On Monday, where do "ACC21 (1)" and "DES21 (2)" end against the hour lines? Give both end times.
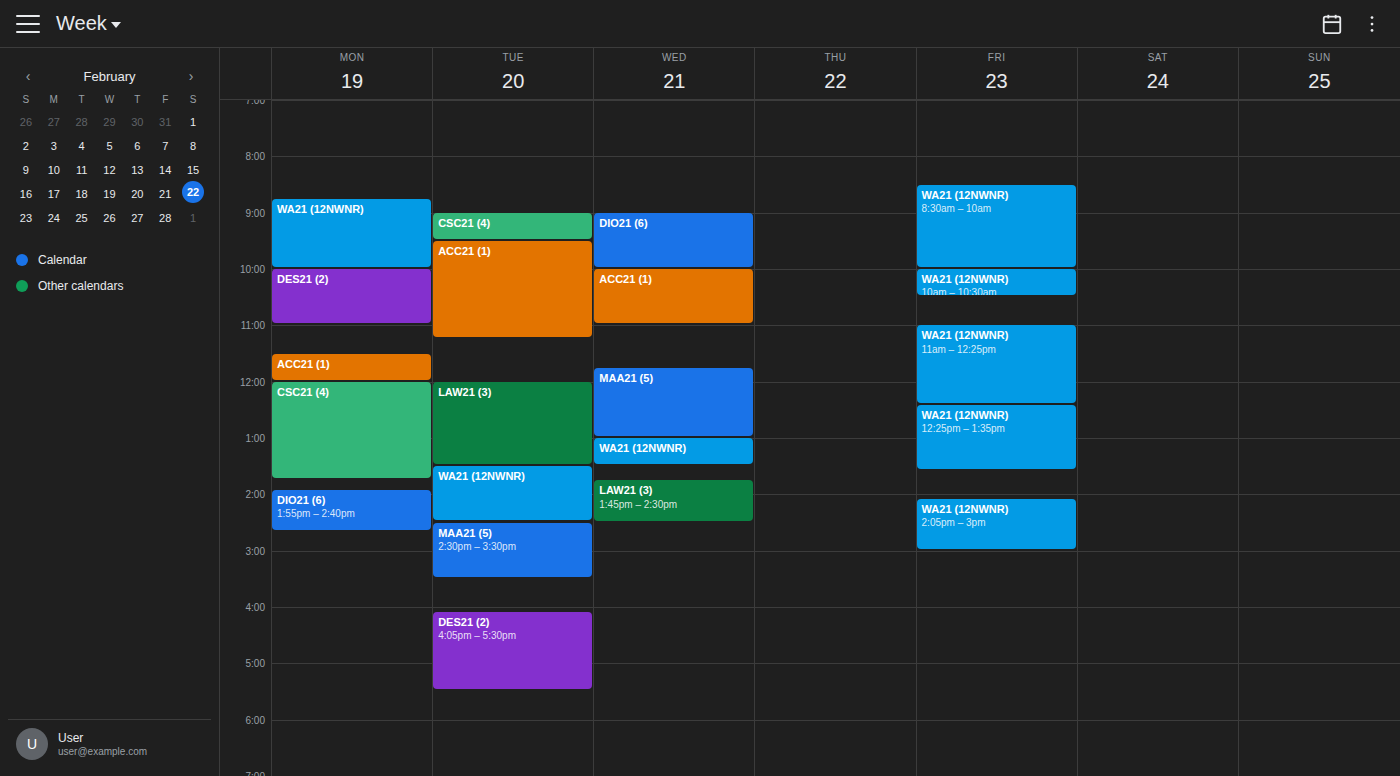
"ACC21 (1)": 12:00, exactly on the 12:00 line. "DES21 (2)": 11:00, exactly on the 11:00 line.